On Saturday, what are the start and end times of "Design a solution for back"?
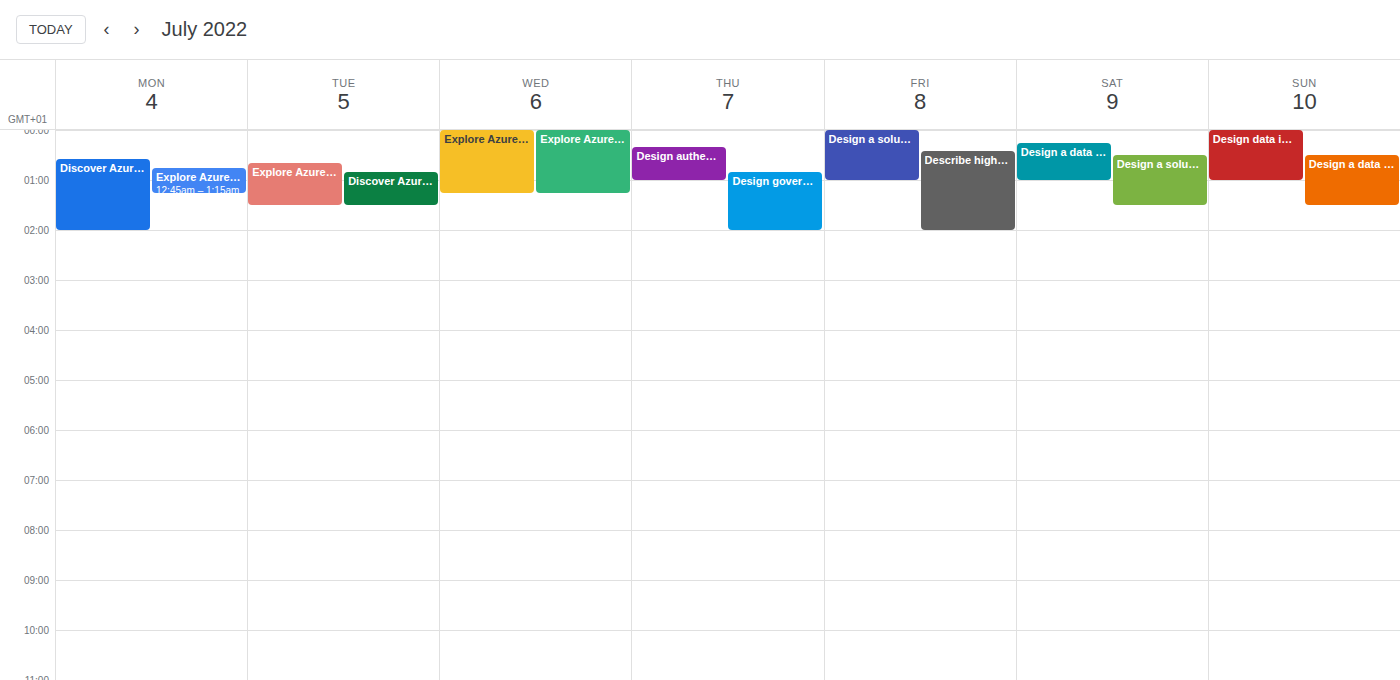
12:30 AM to 1:30 AM